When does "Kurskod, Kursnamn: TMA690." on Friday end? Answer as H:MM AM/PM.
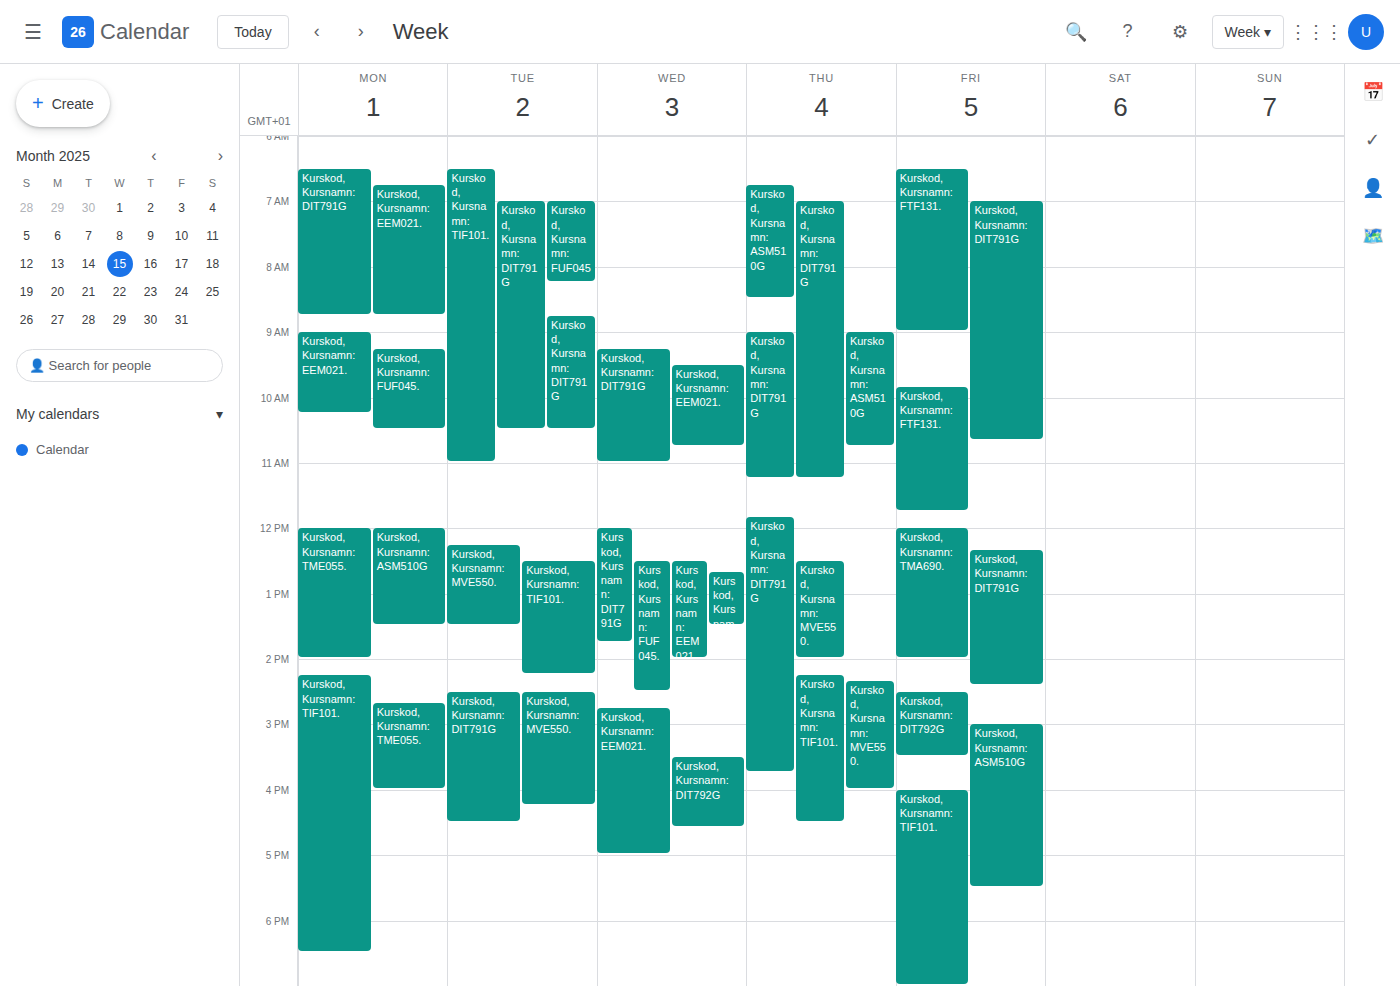
2:00 PM